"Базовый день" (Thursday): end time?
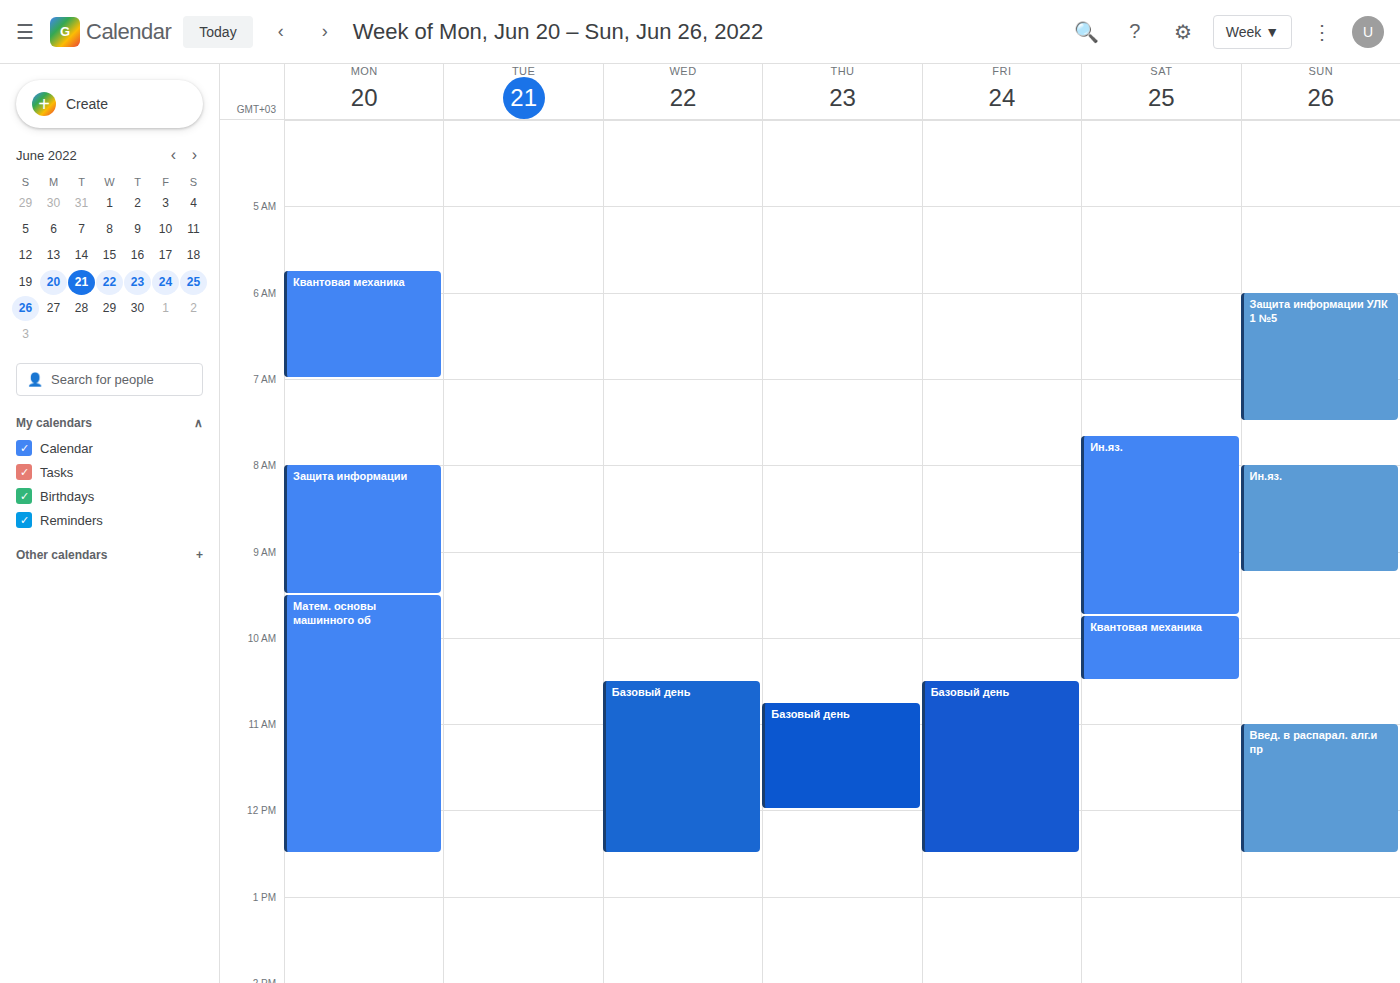
12:00 PM